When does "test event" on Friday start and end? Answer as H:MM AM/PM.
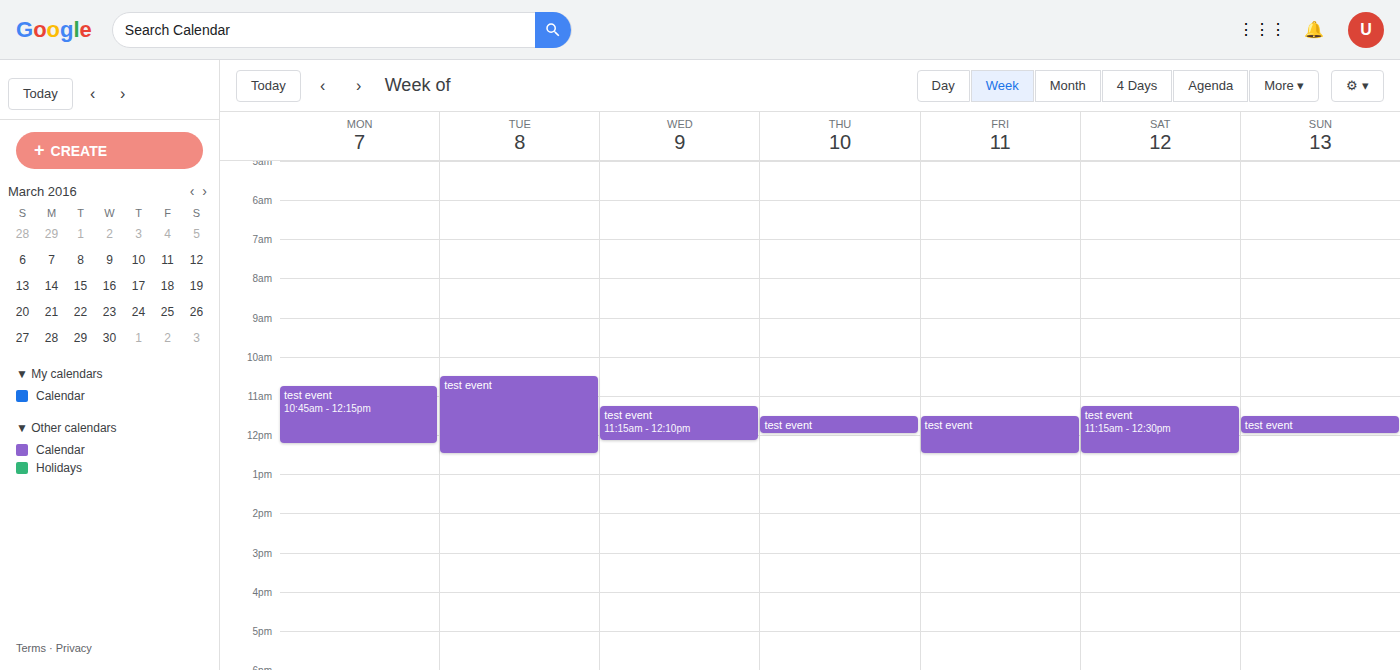
11:30 AM to 12:30 PM